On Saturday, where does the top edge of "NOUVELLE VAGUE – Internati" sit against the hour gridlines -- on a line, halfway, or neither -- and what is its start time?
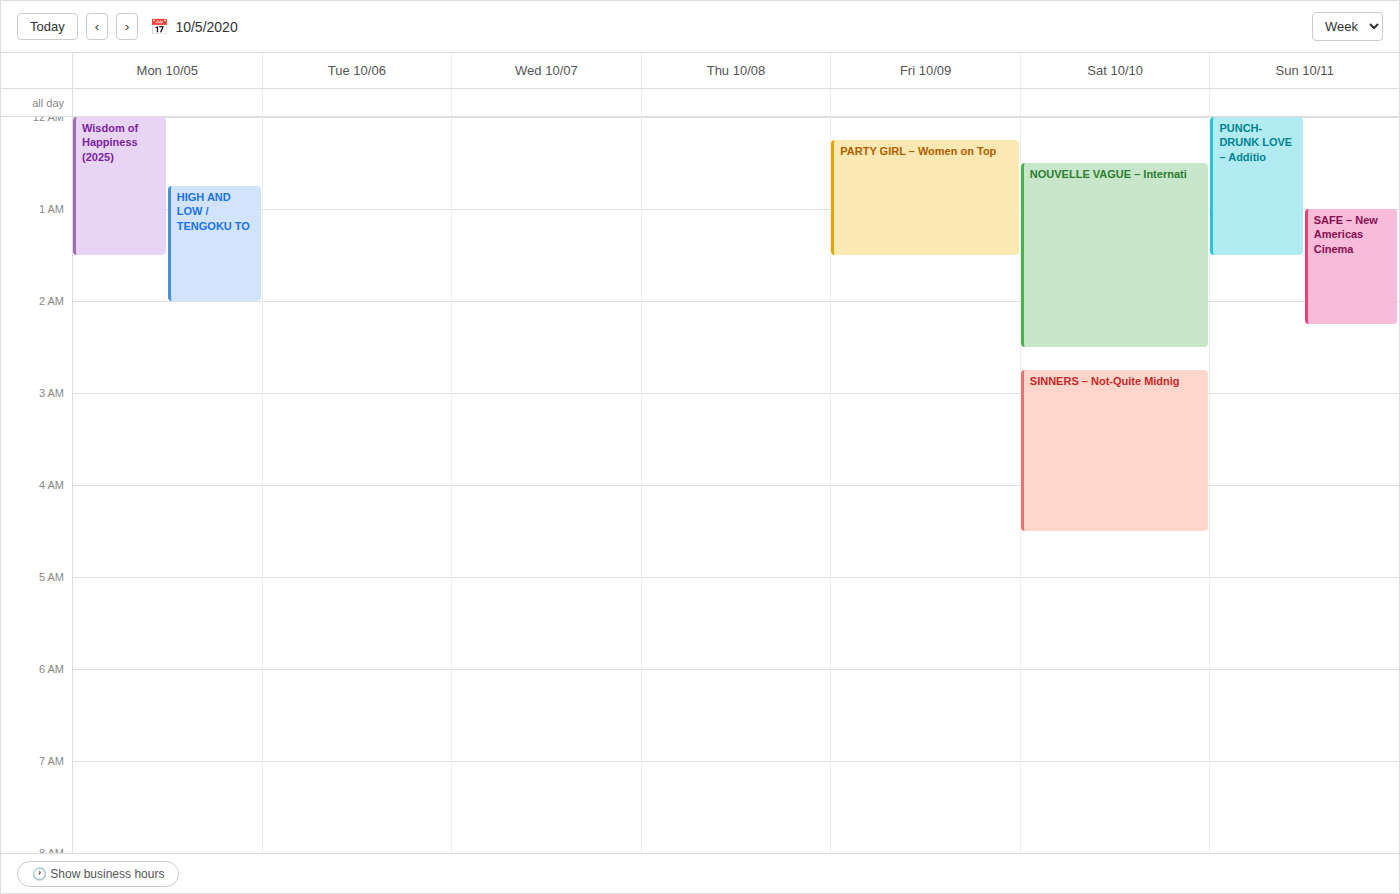
12:30 AM -- halfway between the 12 AM and 1 AM lines.